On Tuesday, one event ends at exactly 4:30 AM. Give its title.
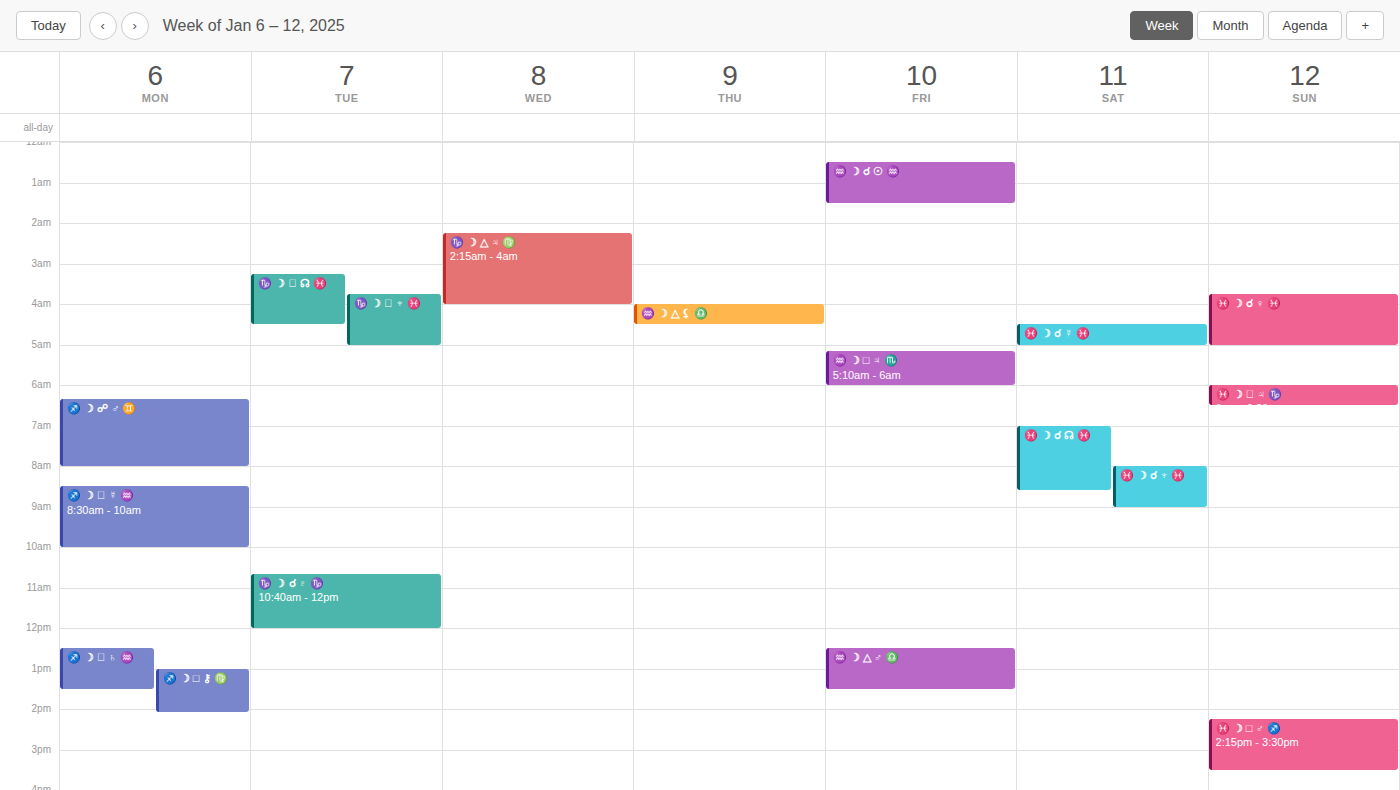
"♑️ ☽ ⚹ ☊ ♓️"